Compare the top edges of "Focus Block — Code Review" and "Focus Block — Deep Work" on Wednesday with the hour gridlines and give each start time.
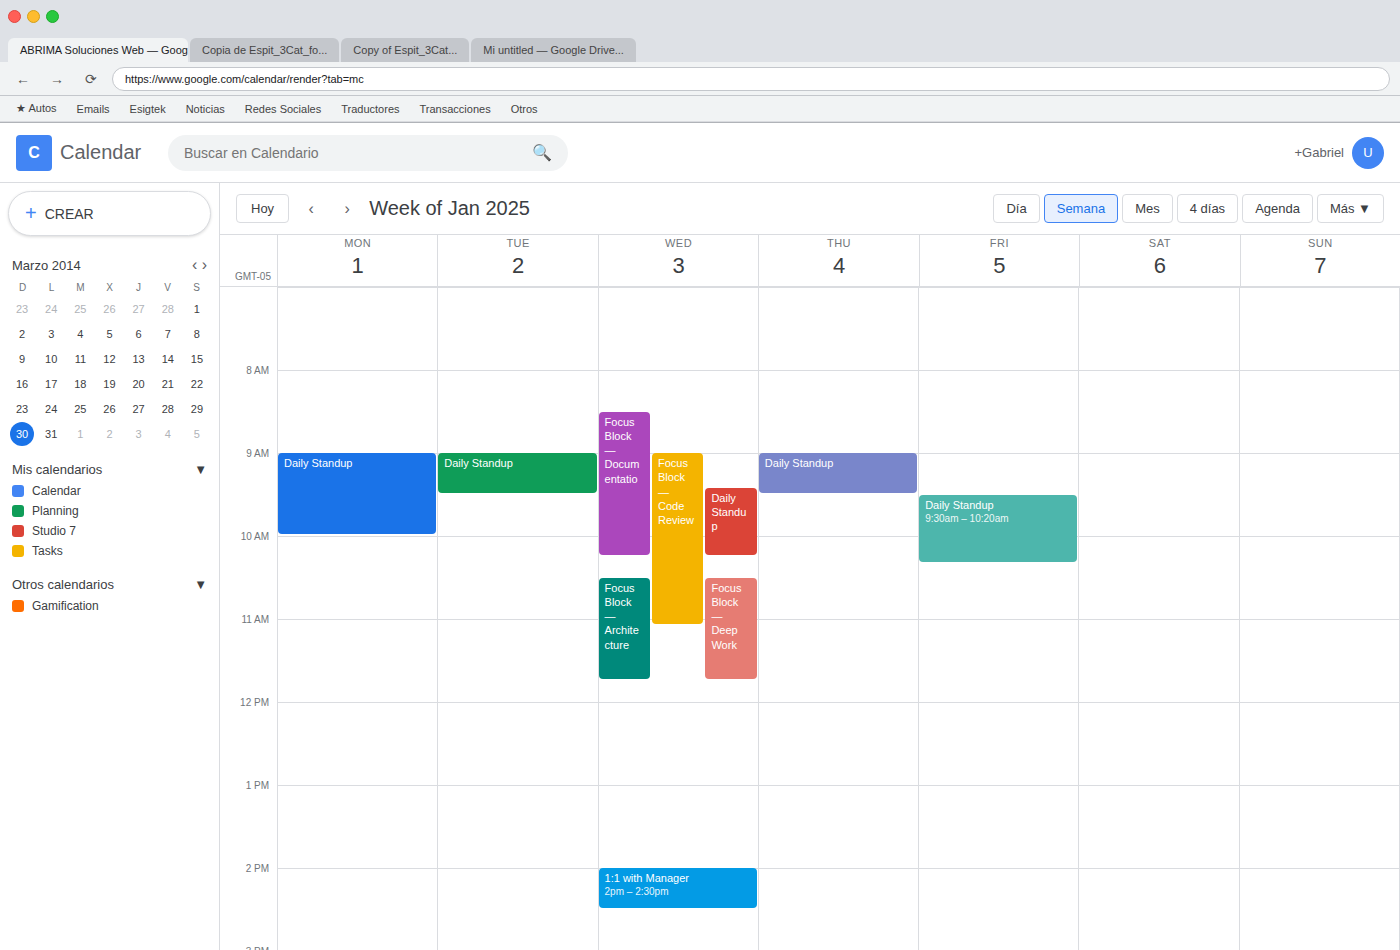
"Focus Block — Code Review": 9:00 AM, exactly on the 9 AM line. "Focus Block — Deep Work": 10:30 AM, halfway between the 10 AM and 11 AM lines.